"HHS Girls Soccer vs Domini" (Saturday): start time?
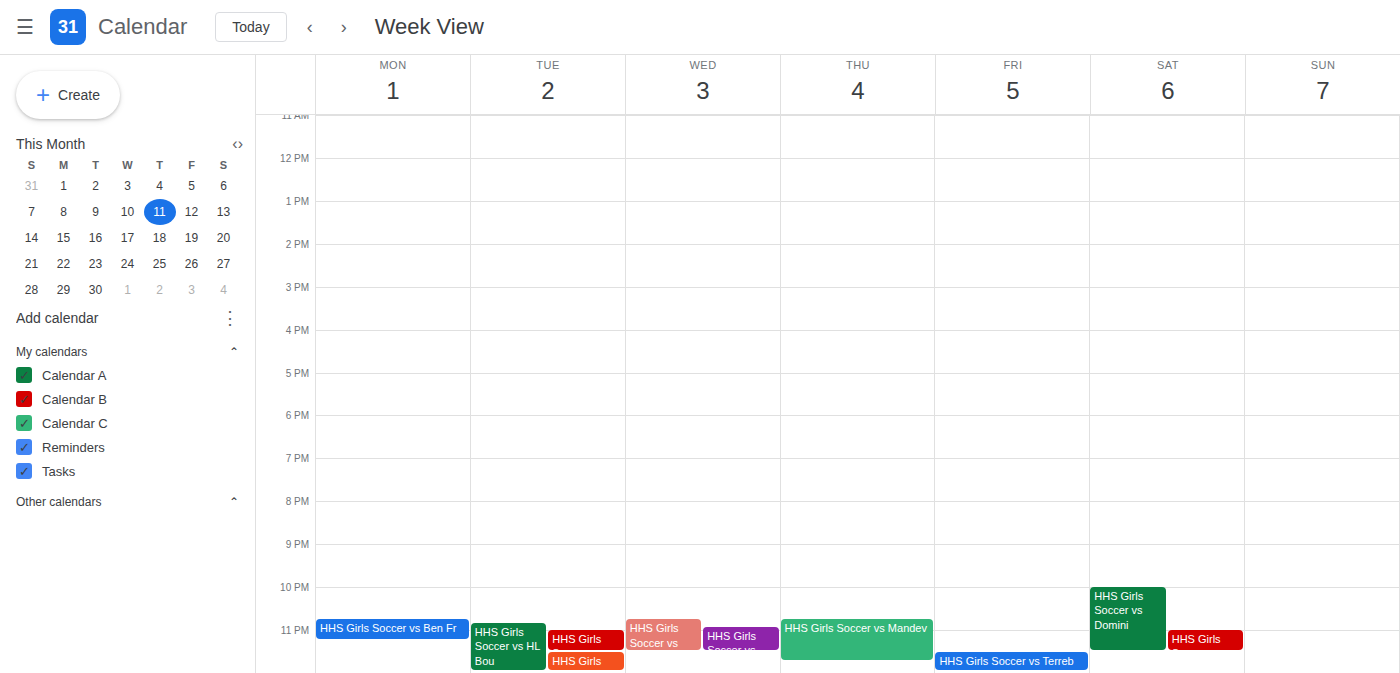
10:00 PM